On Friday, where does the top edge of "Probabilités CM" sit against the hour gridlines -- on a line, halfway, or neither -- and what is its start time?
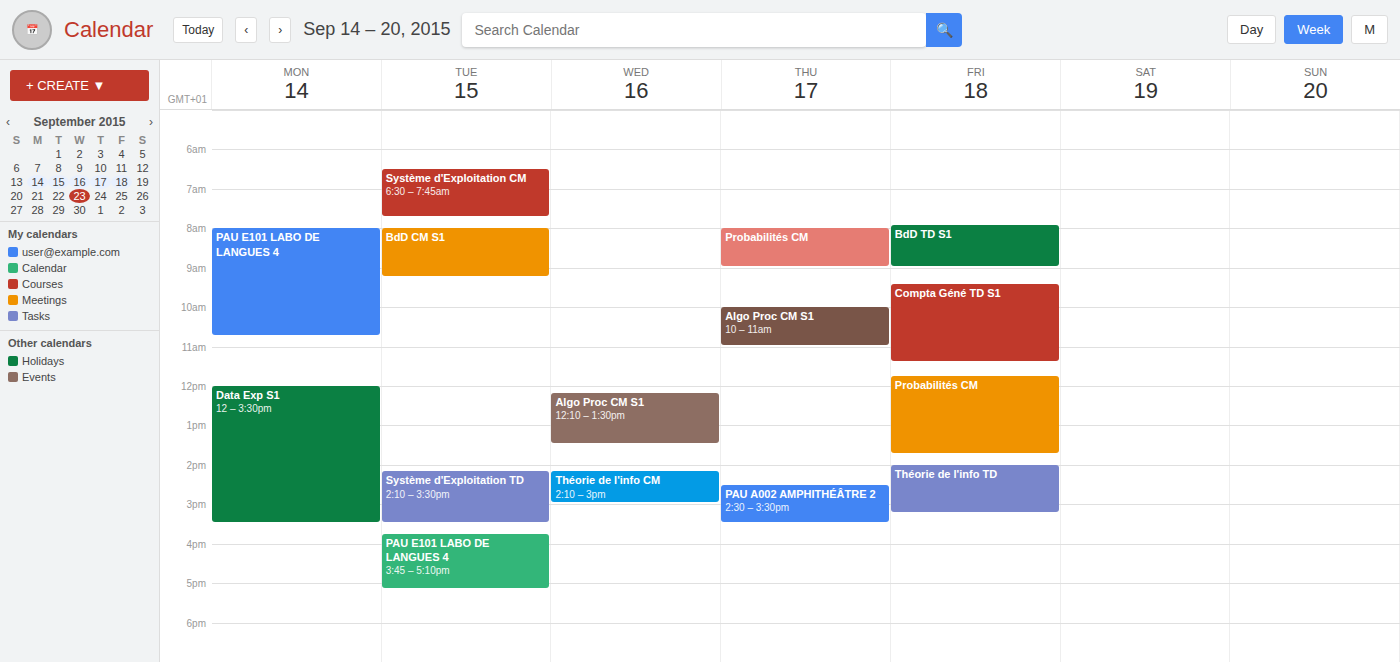
11:45 AM -- neither: three quarters of the way from the 11 AM line to the 12 PM line.